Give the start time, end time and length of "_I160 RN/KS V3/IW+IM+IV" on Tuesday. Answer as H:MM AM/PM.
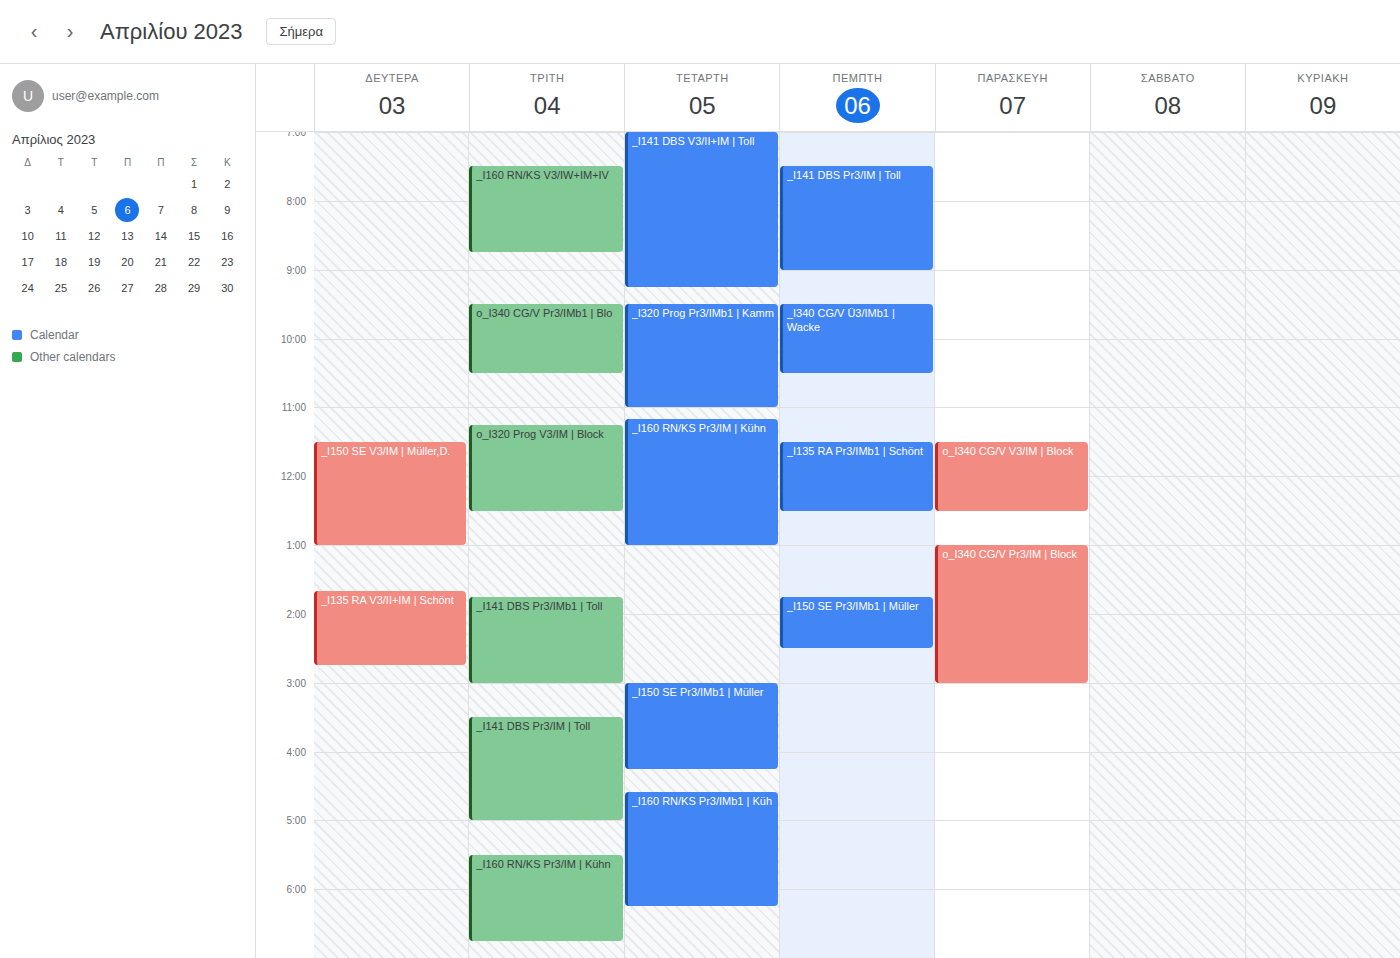
7:30 AM to 8:45 AM, 1 hour 15 minutes